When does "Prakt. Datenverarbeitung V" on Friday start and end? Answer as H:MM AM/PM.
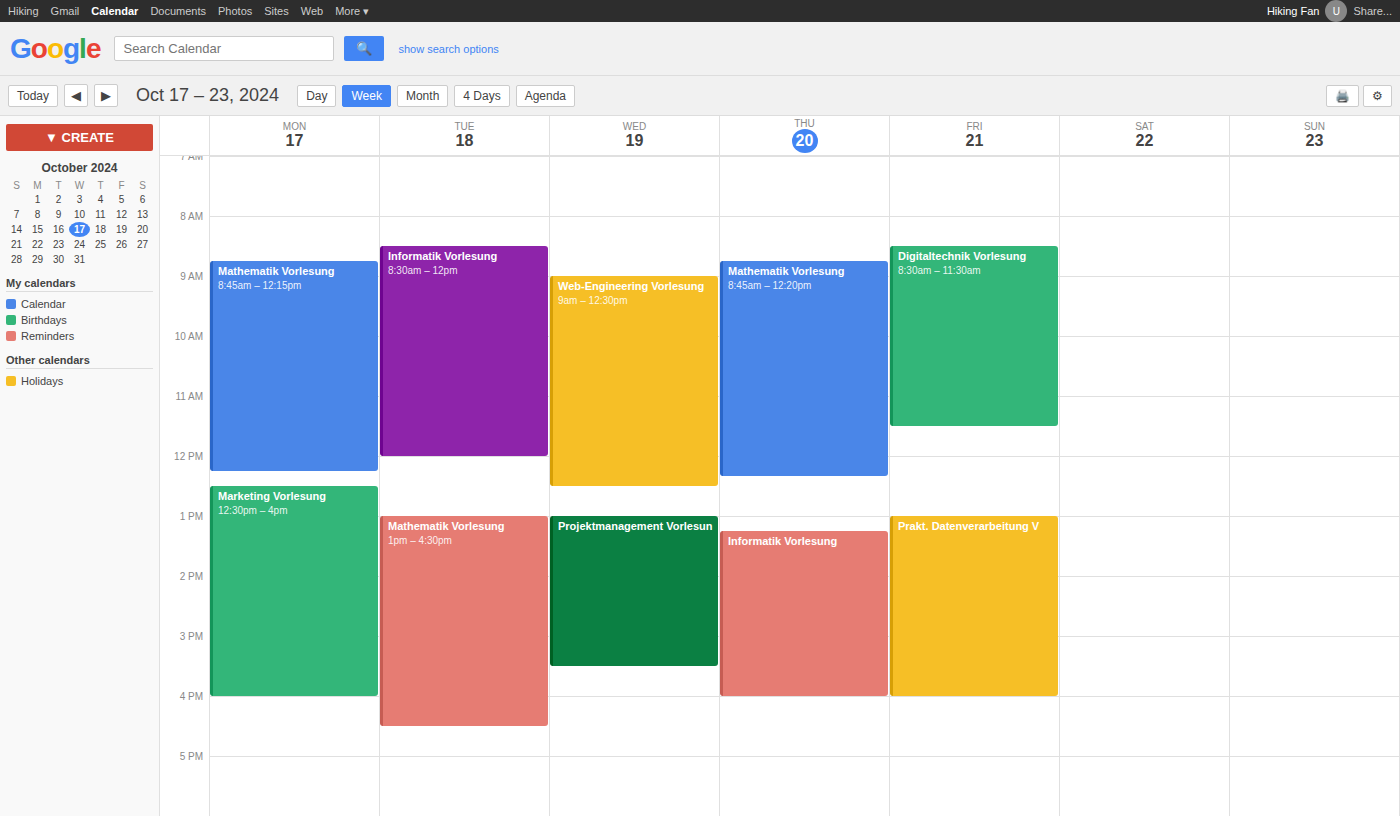
1:00 PM to 4:00 PM